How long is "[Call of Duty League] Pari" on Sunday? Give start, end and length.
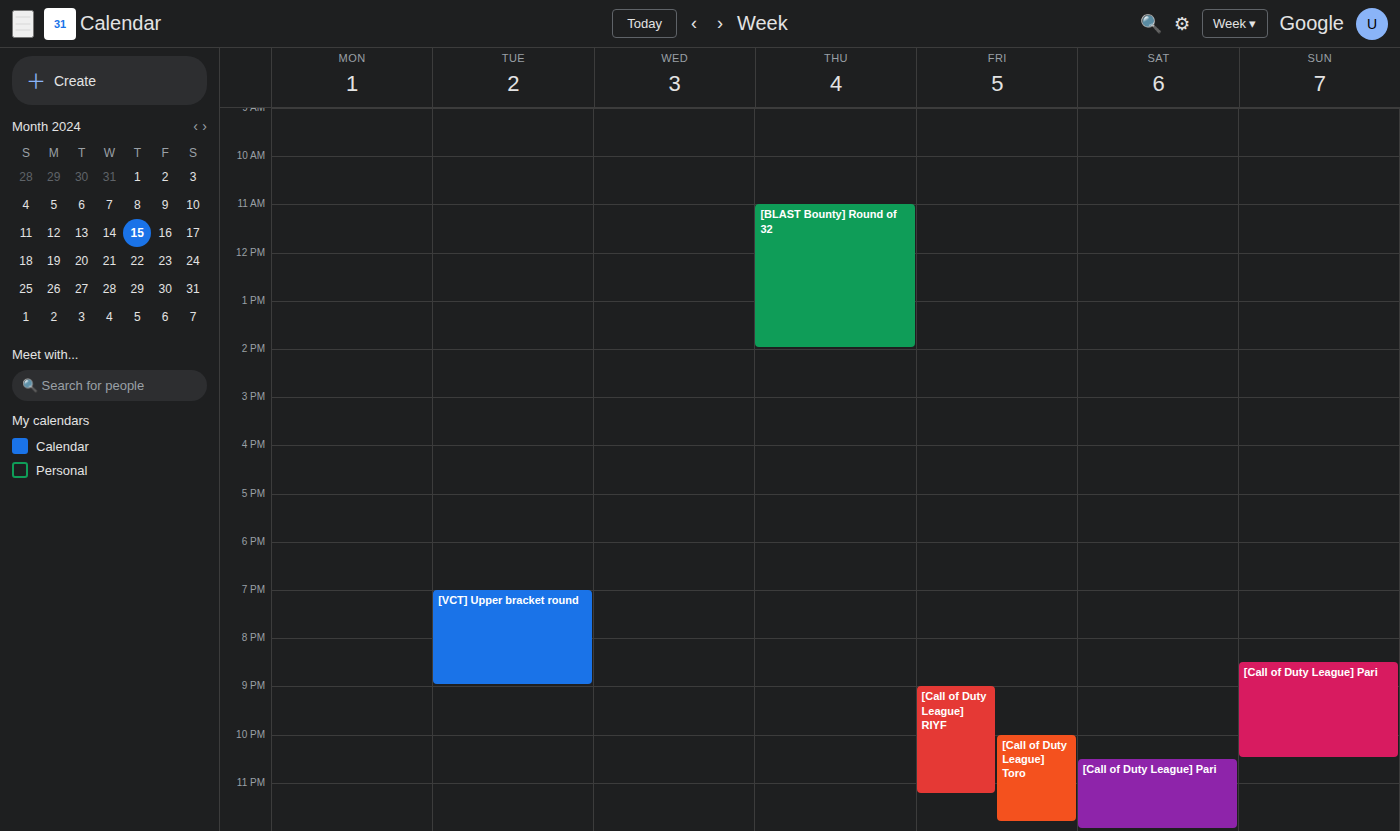
8:30 PM to 10:30 PM, 2 hours